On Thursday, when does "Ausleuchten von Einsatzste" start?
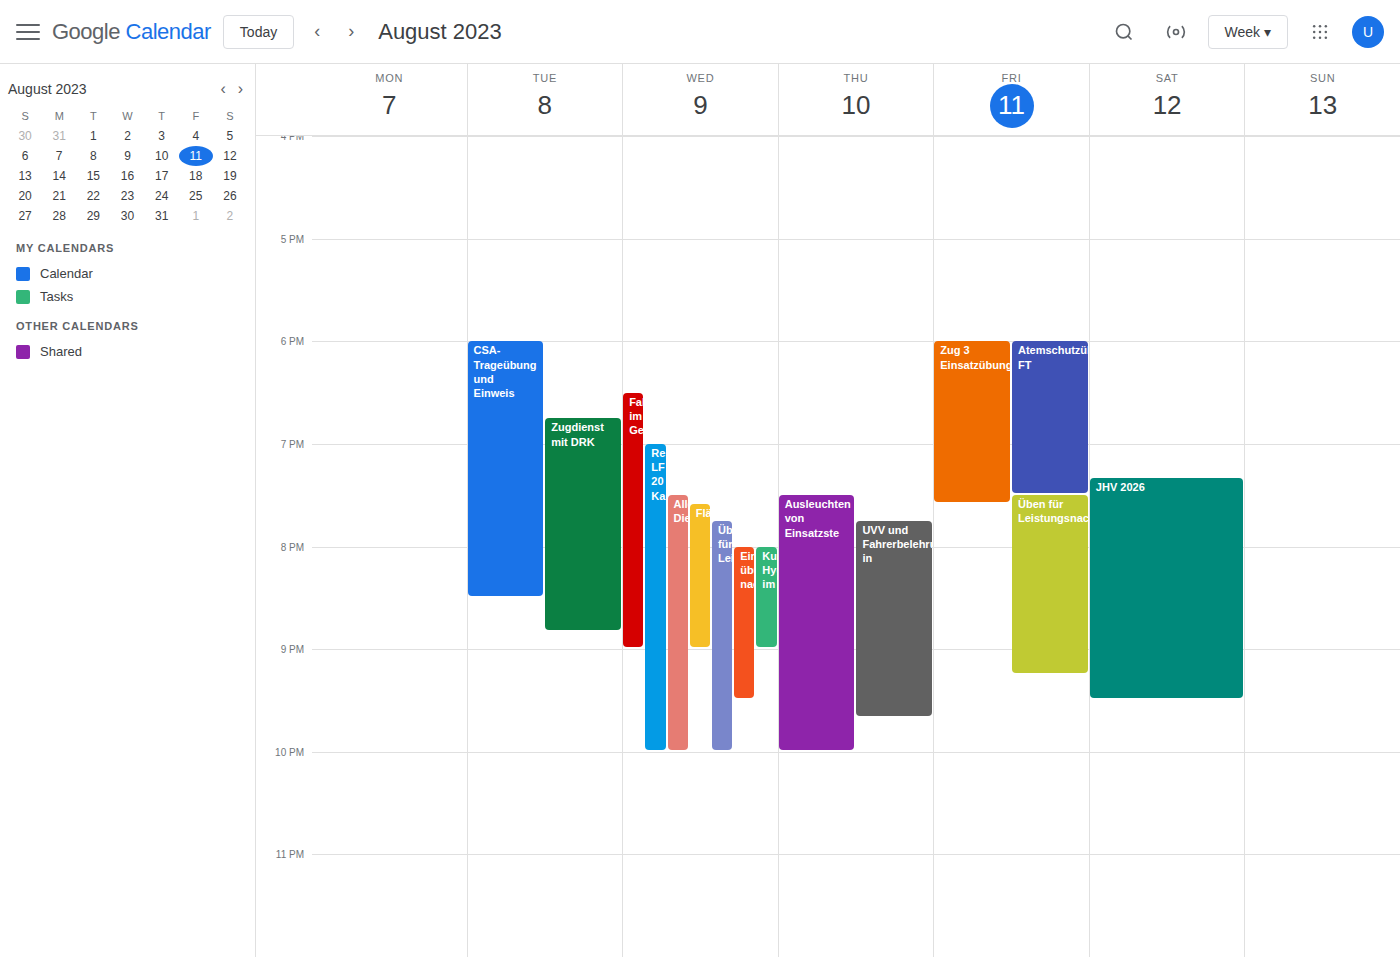
7:30 PM